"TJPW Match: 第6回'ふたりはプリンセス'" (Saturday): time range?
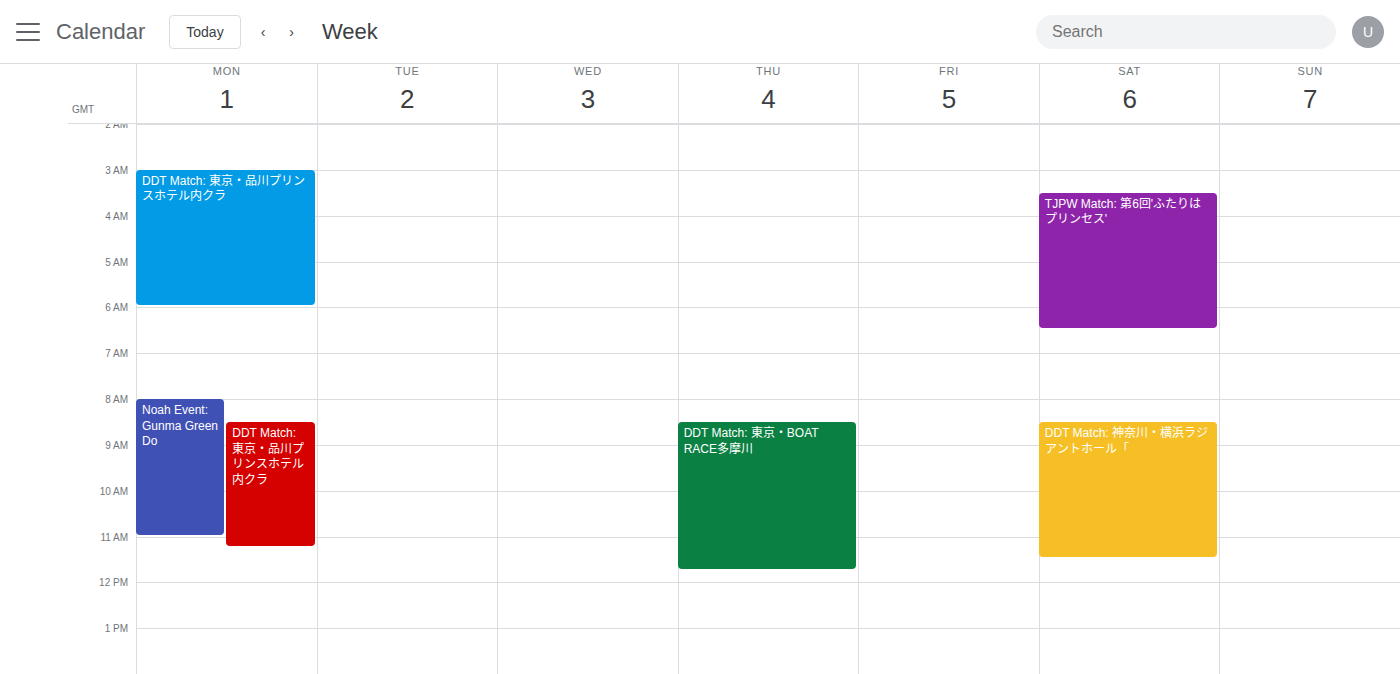
3:30 AM to 6:30 AM